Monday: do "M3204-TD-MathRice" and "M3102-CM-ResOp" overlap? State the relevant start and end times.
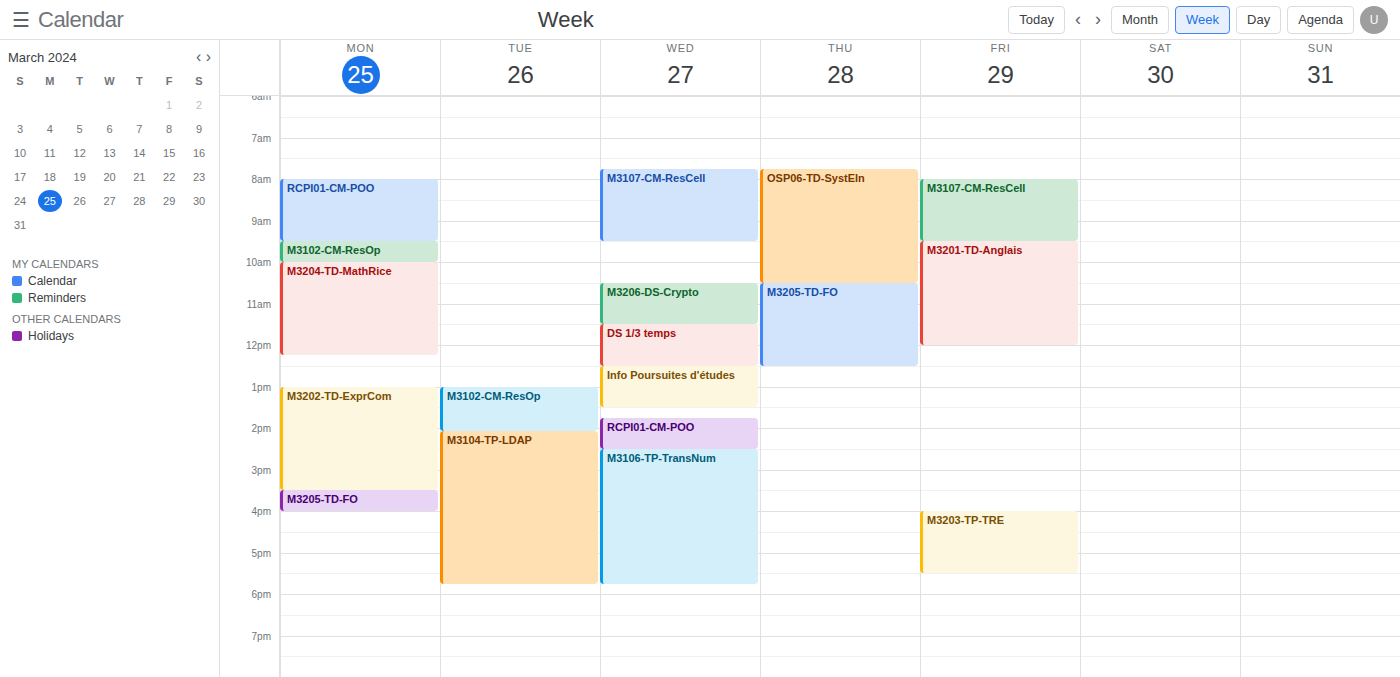
"M3102-CM-ResOp" ends at 10:00 AM, exactly when "M3204-TD-MathRice" starts -- they touch but do not overlap.